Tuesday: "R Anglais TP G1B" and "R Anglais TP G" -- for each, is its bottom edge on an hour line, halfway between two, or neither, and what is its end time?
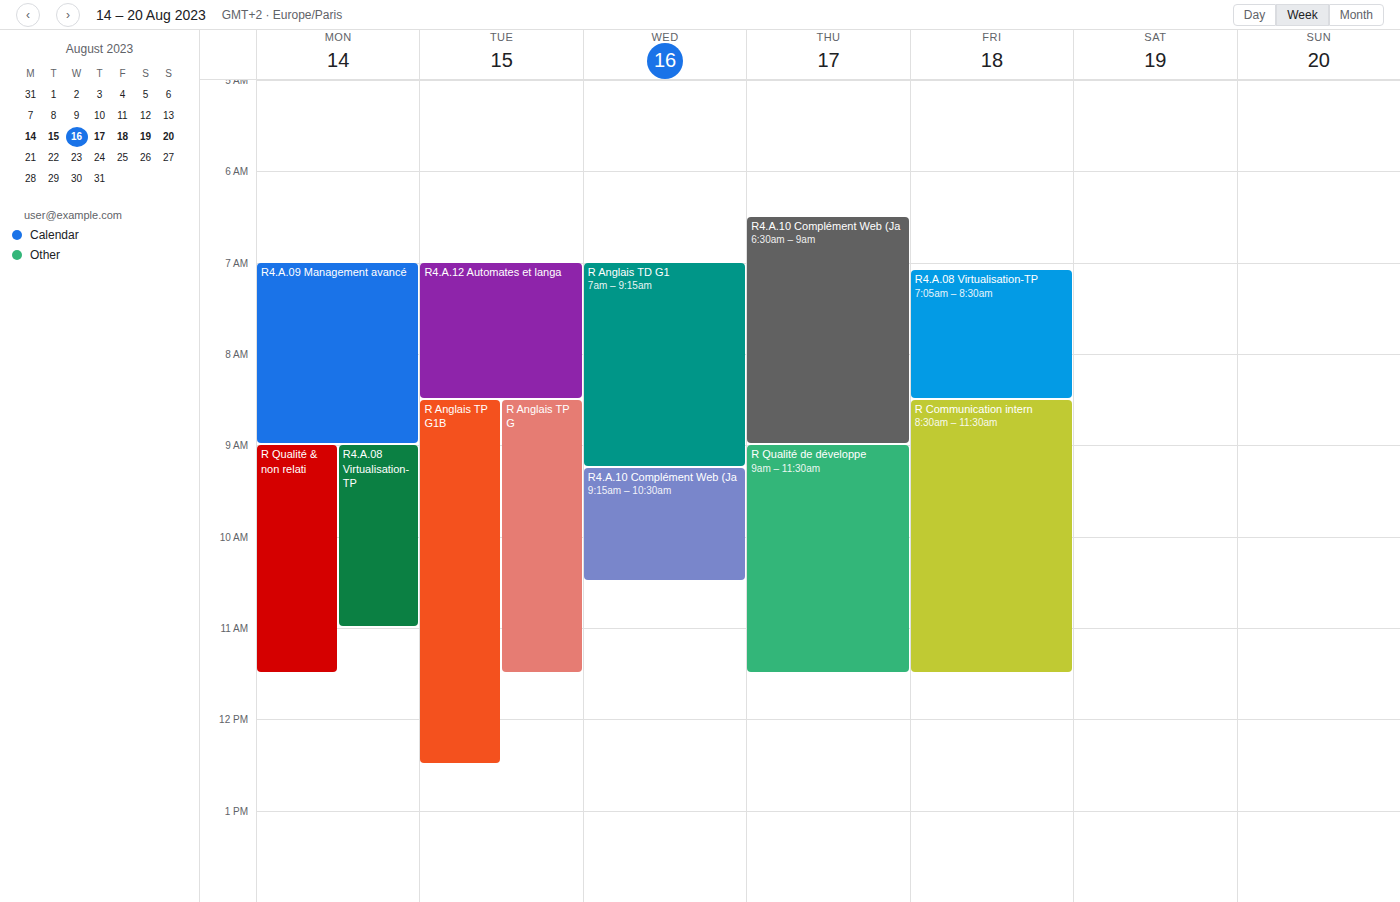
"R Anglais TP G1B": 12:30 PM, halfway between the 12 PM and 1 PM lines. "R Anglais TP G": 11:30 AM, halfway between the 11 AM and 12 PM lines.